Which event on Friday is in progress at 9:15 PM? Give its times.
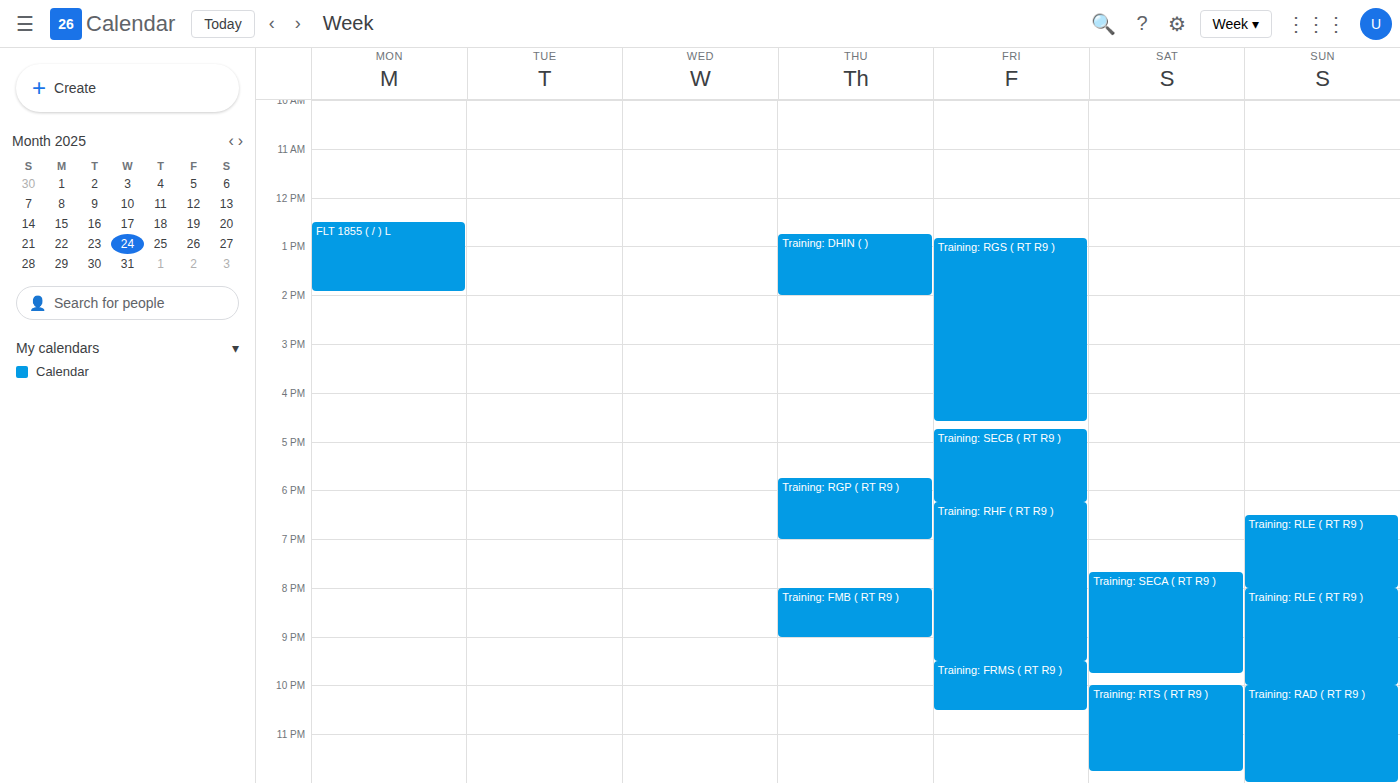
"Training: RHF ( RT R9 )", 6:15 PM to 9:30 PM